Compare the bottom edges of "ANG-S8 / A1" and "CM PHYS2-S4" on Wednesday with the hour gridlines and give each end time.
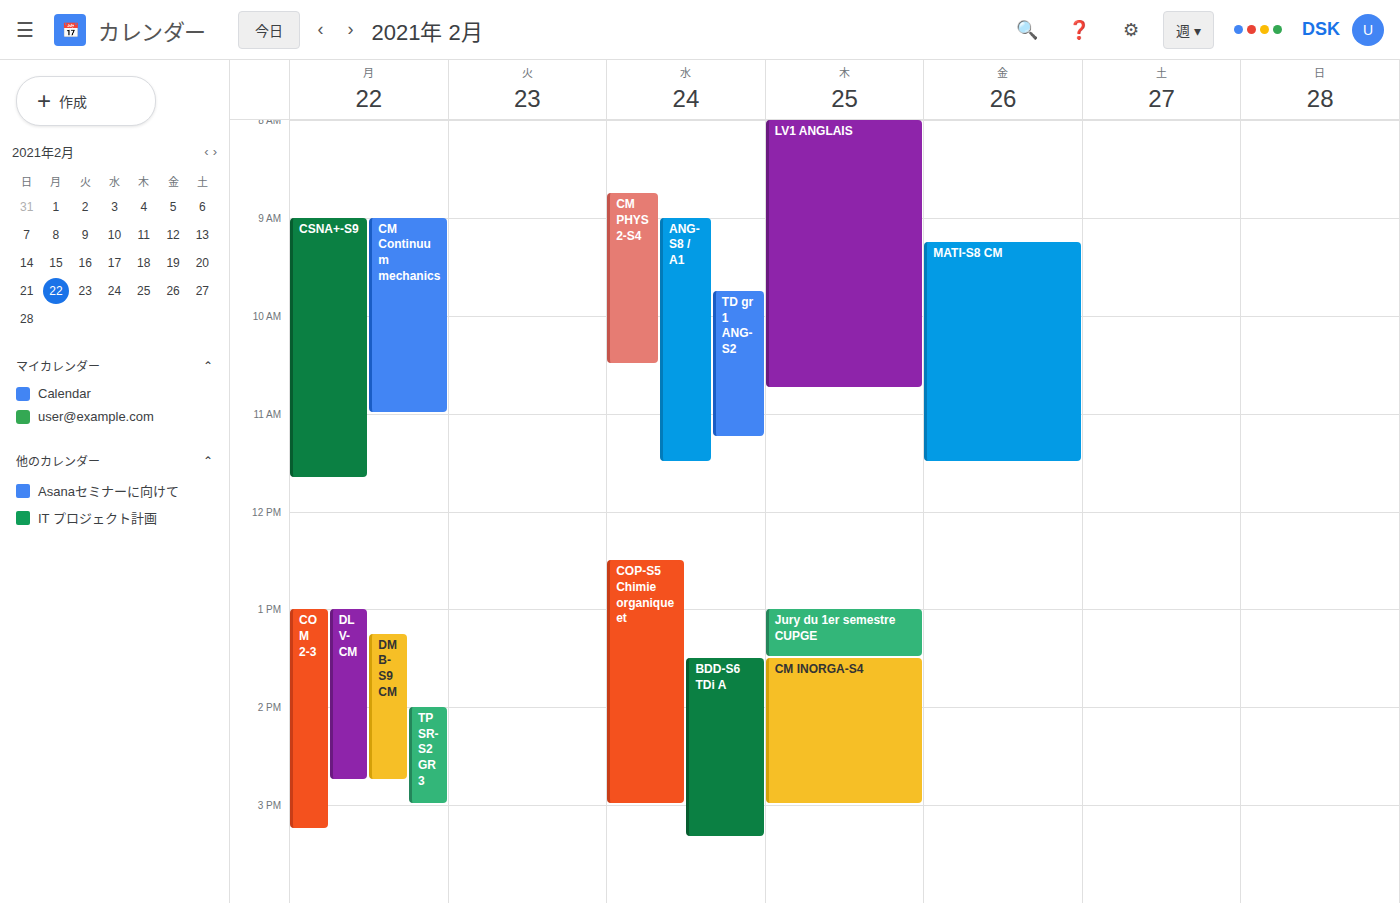
"ANG-S8 / A1": 11:30 AM, halfway between the 11 AM and 12 PM lines. "CM PHYS2-S4": 10:30 AM, halfway between the 10 AM and 11 AM lines.